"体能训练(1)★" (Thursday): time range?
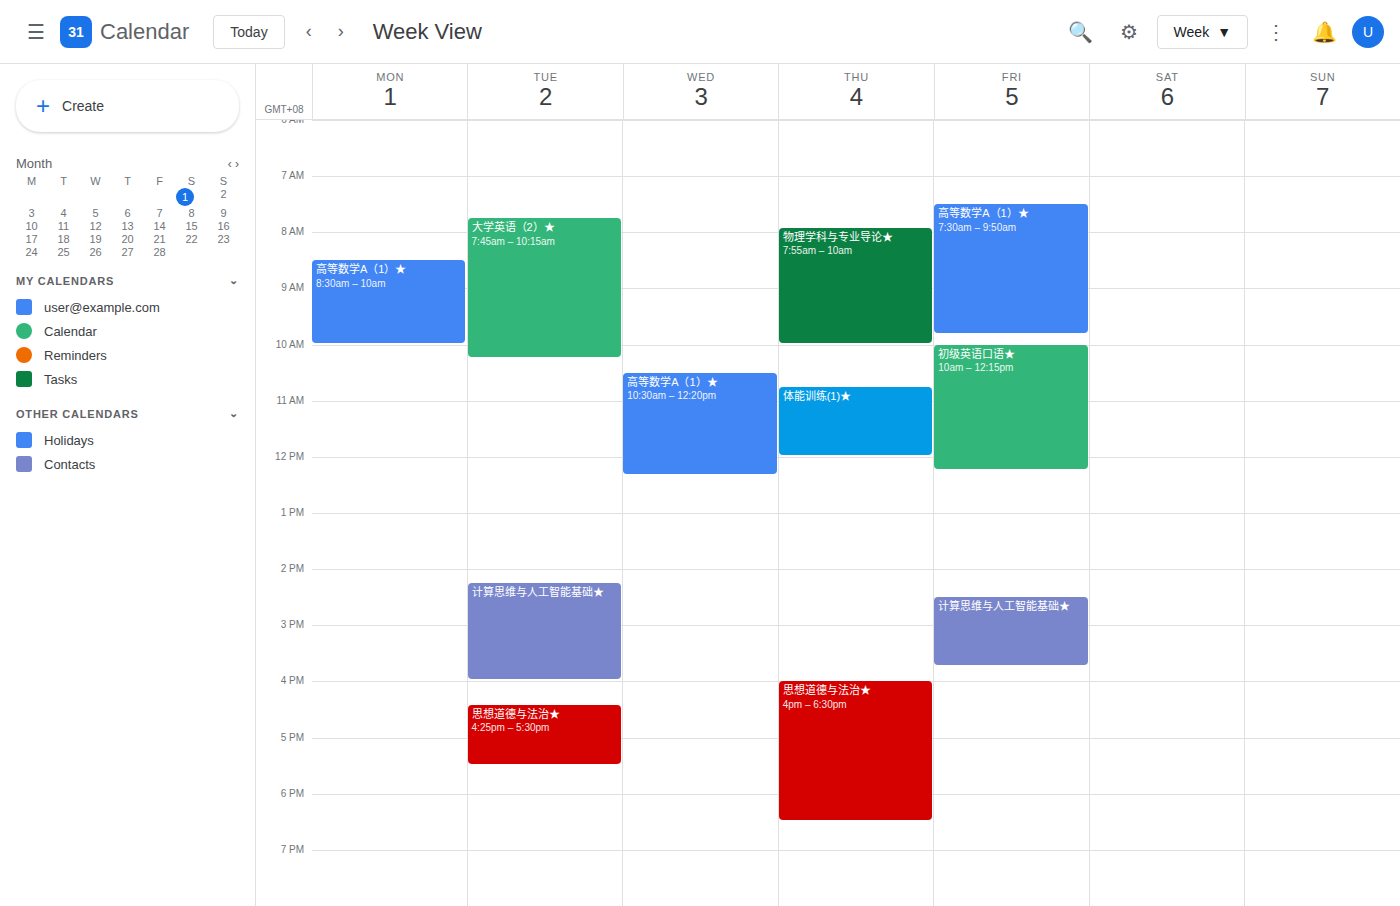
10:45 AM to 12:00 PM